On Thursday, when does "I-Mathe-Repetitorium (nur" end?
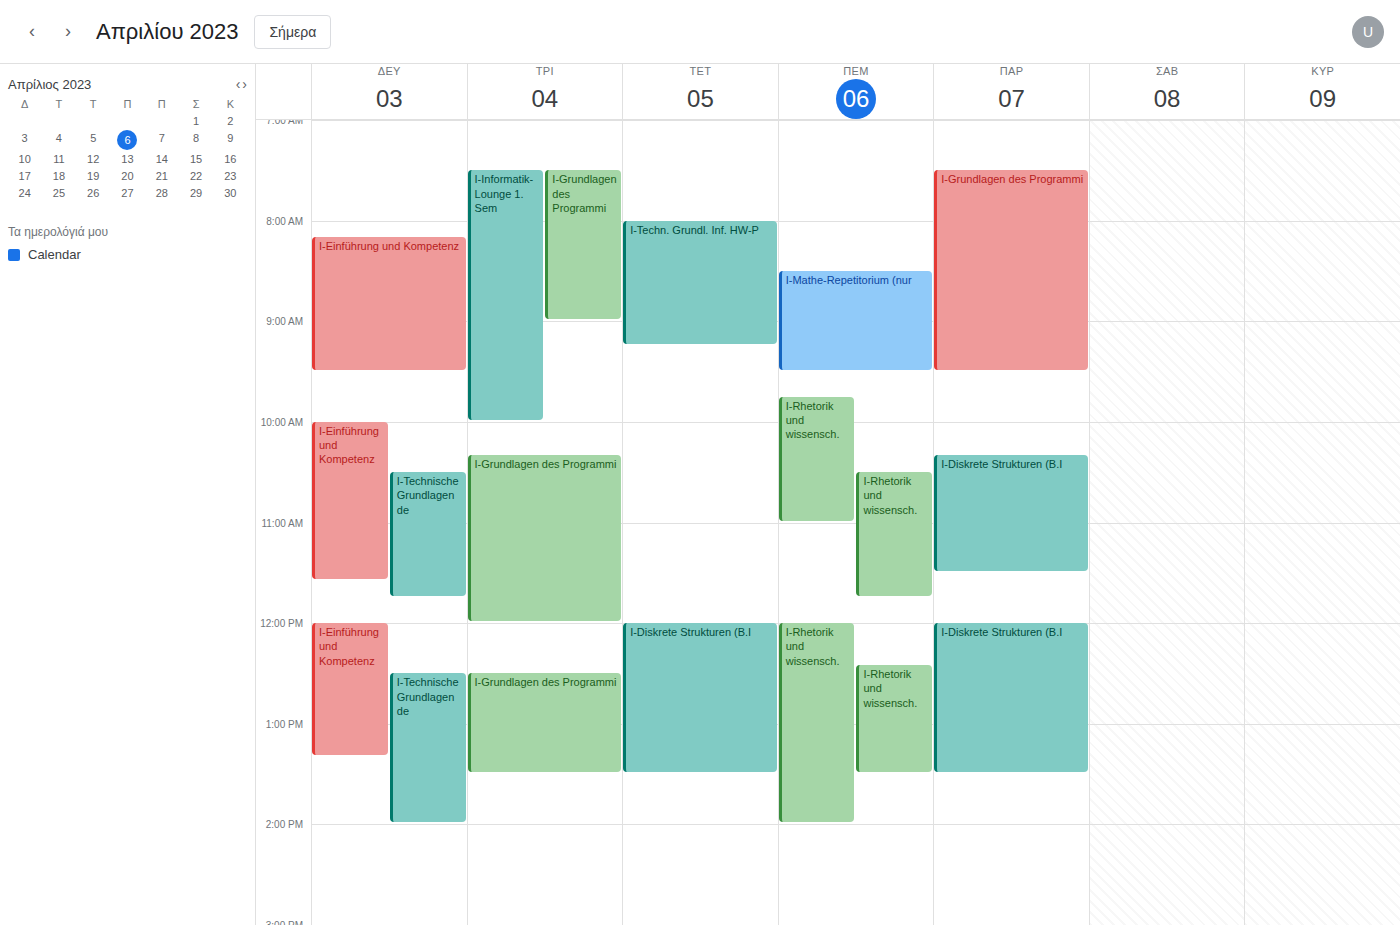
09:30